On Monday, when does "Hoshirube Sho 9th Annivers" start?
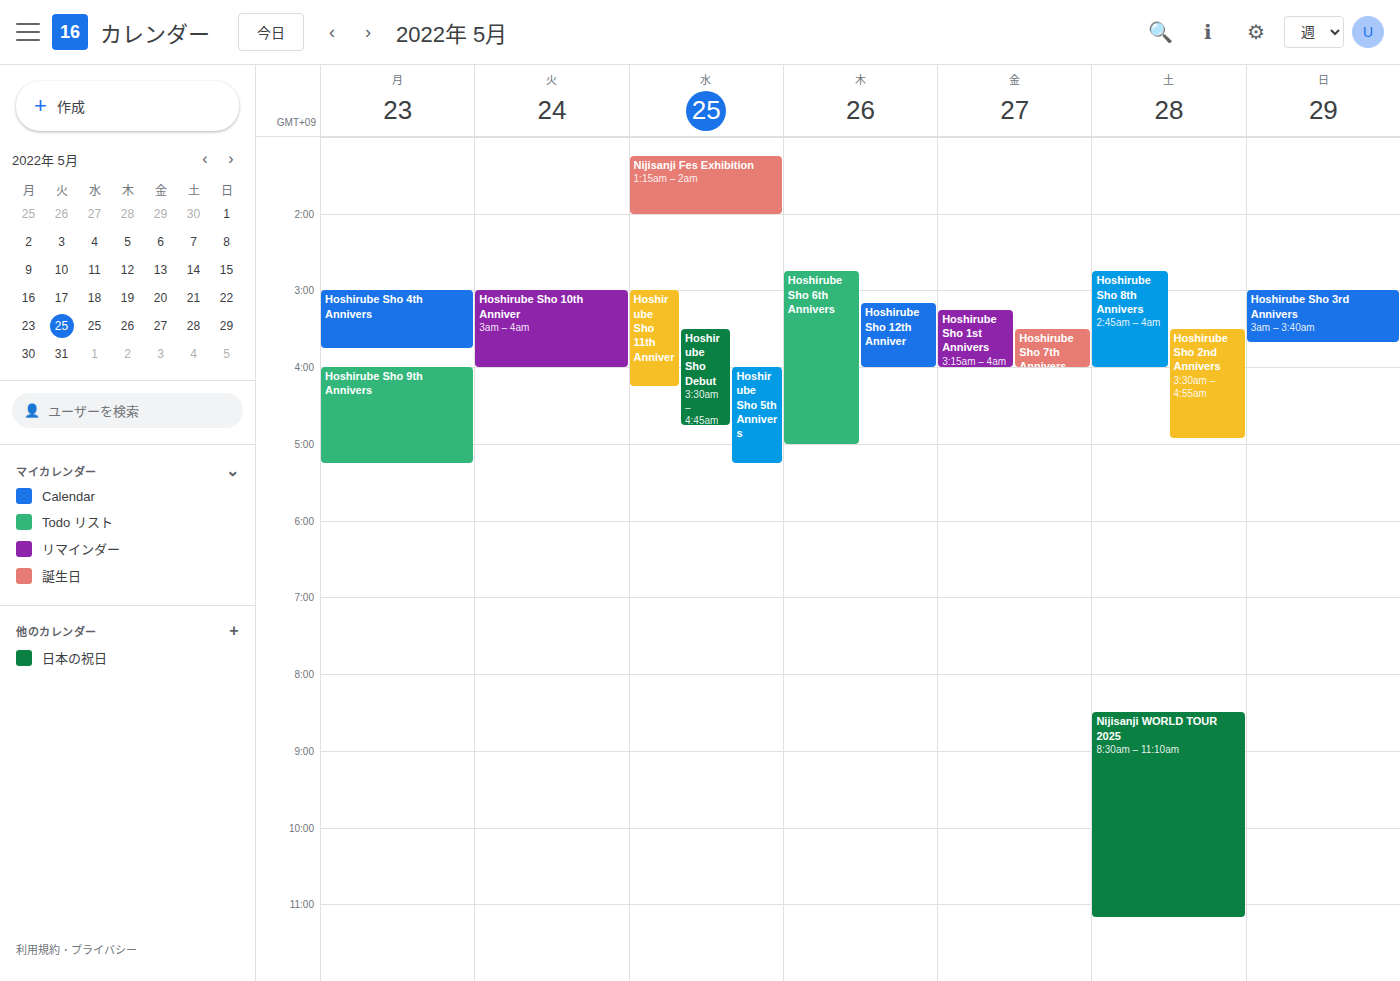
4:00 AM